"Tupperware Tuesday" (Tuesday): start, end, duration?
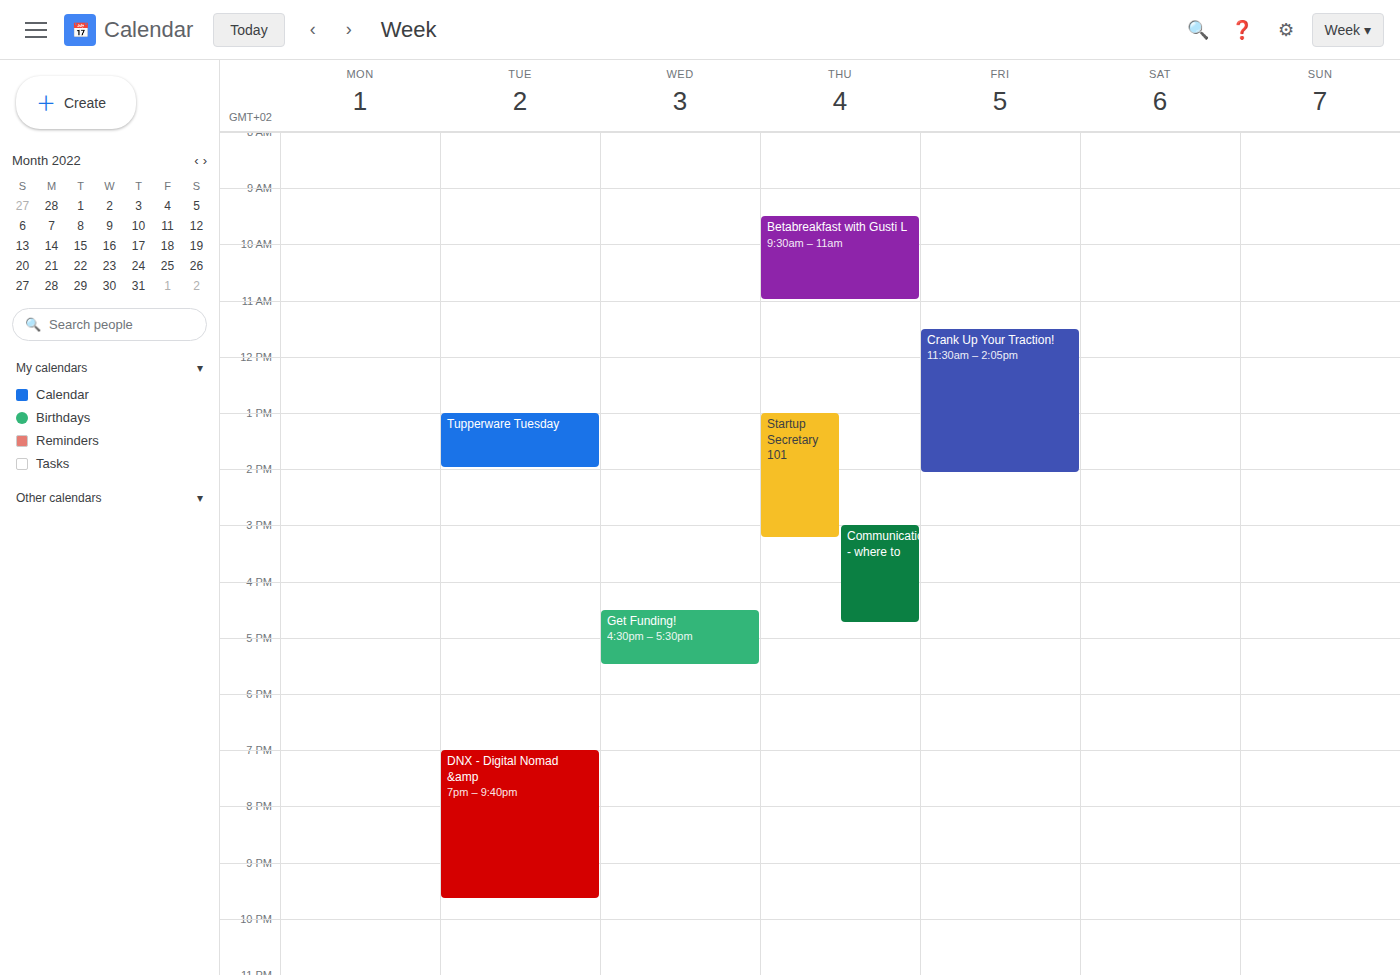
13:00 to 14:00, 1 hour